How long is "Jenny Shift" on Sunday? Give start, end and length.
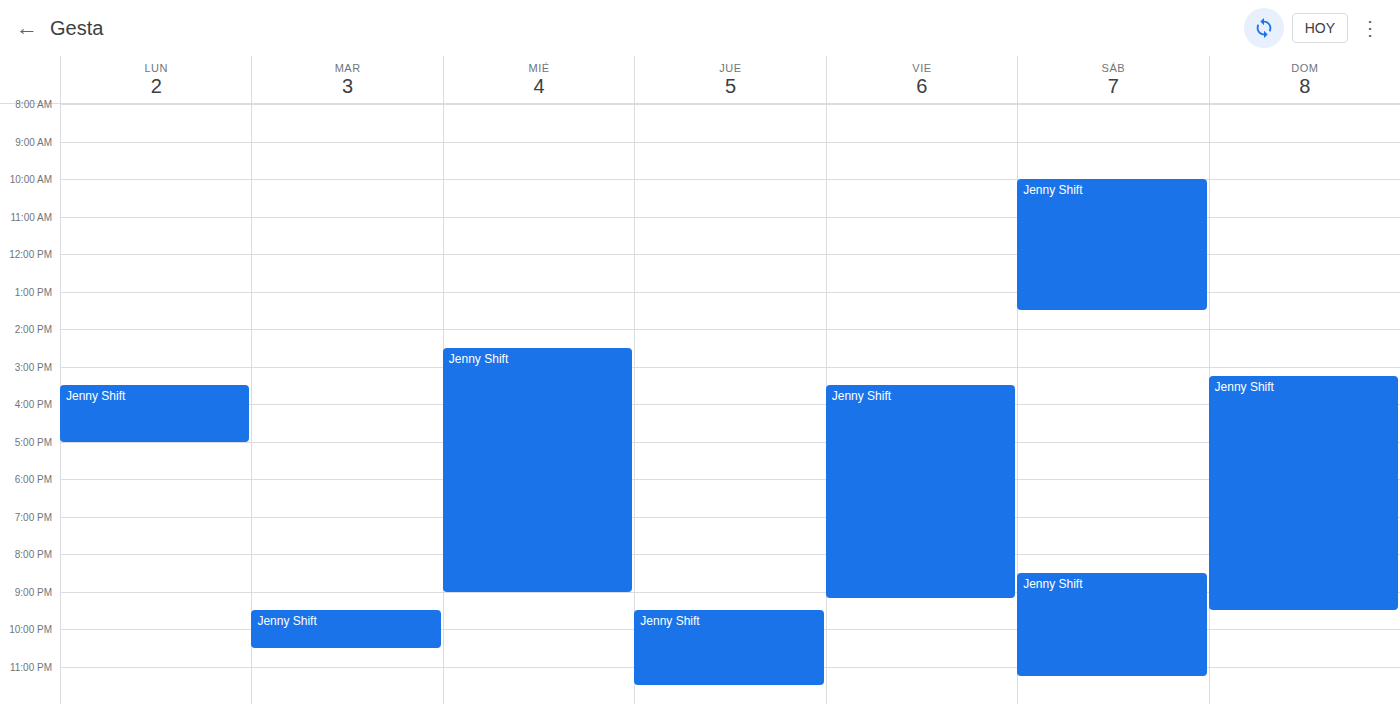
3:15 PM to 9:30 PM, 6 hours 15 minutes